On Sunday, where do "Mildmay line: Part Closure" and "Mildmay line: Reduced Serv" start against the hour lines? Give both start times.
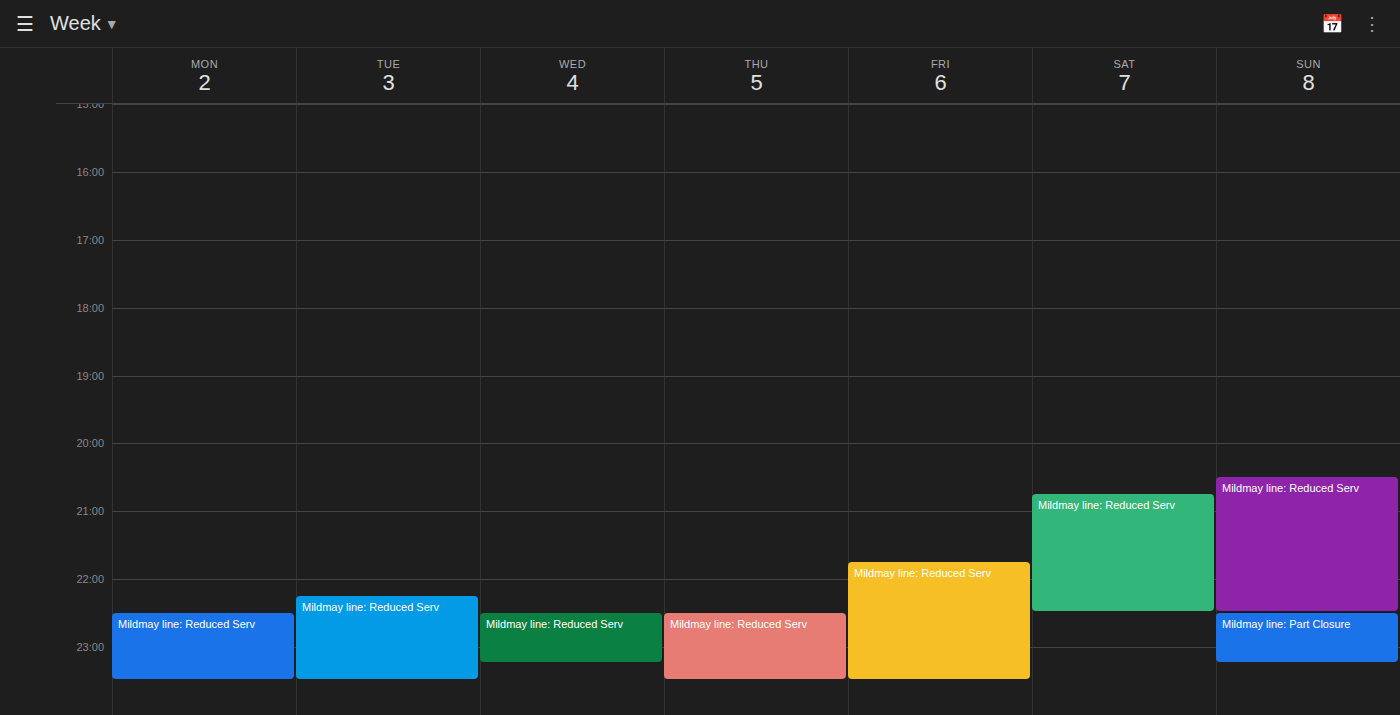
"Mildmay line: Part Closure": 10:30 PM, halfway between the 10 PM and 11 PM lines. "Mildmay line: Reduced Serv": 8:30 PM, halfway between the 8 PM and 9 PM lines.